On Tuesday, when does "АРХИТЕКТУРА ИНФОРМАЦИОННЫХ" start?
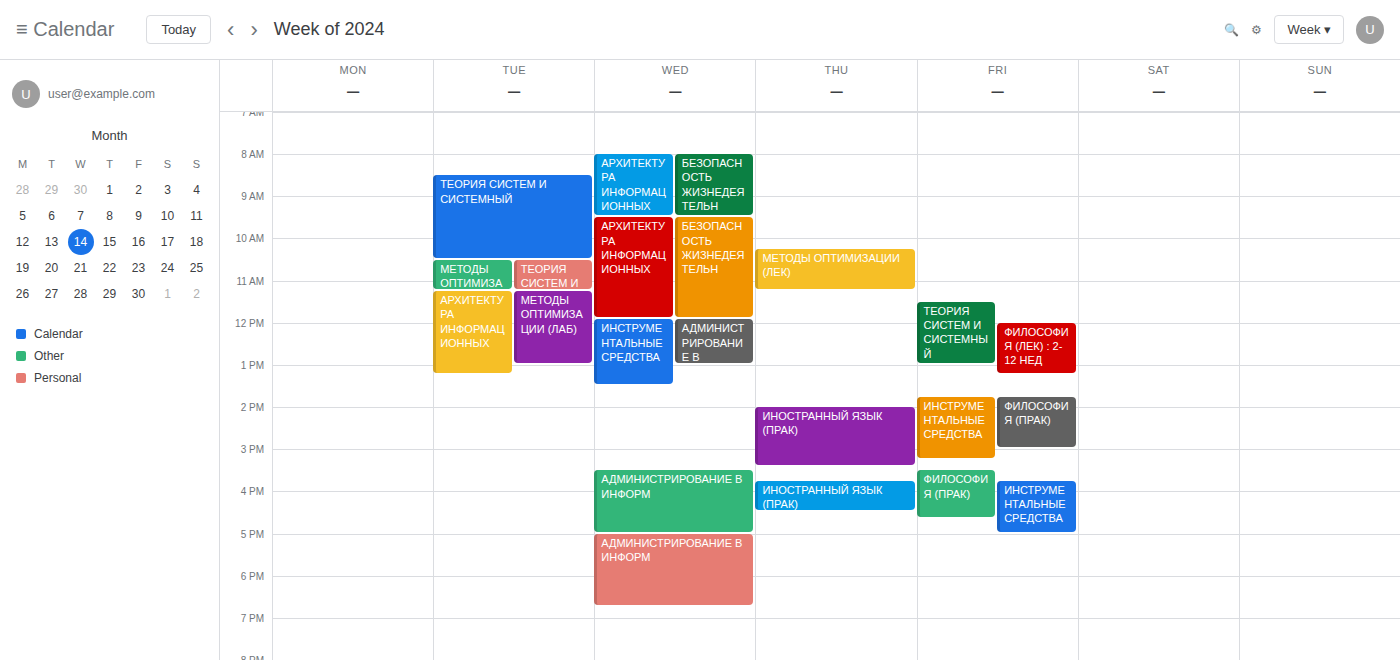
11:15